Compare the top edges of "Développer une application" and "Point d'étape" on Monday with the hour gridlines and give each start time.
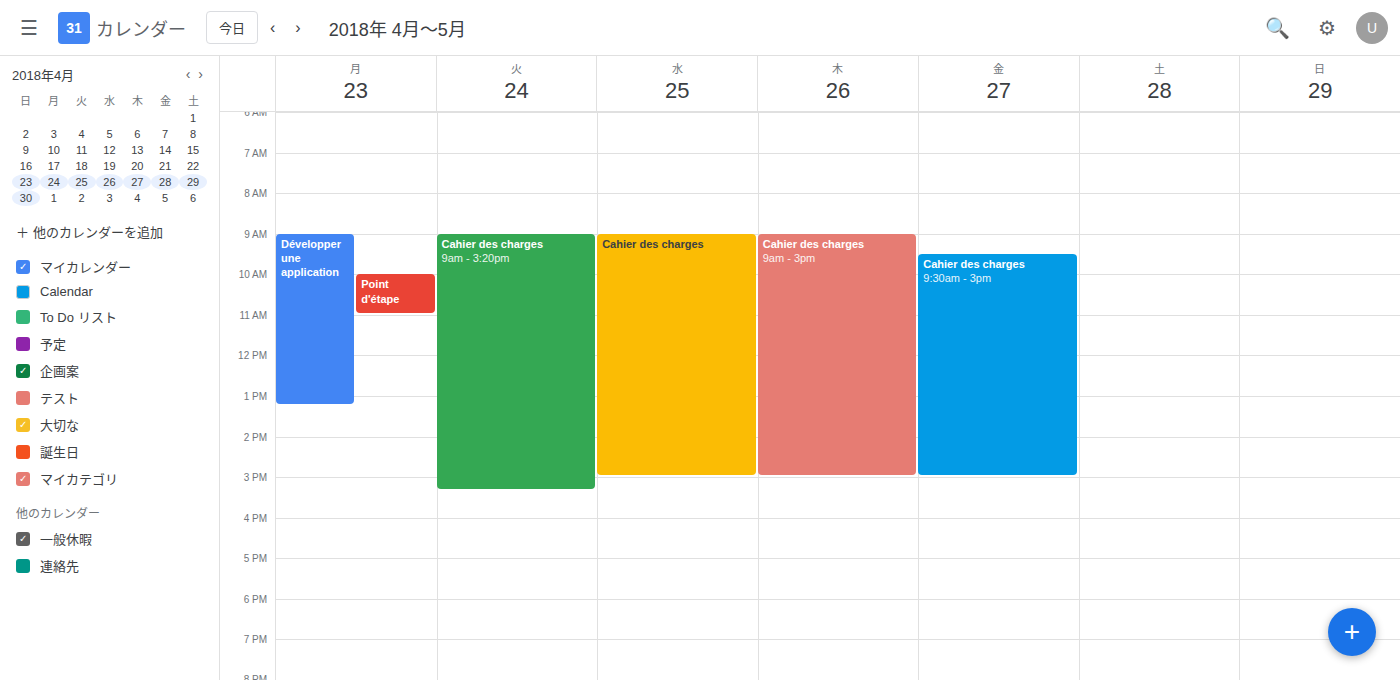
"Développer une application": 9:00 AM, exactly on the 9 AM line. "Point d'étape": 10:00 AM, exactly on the 10 AM line.